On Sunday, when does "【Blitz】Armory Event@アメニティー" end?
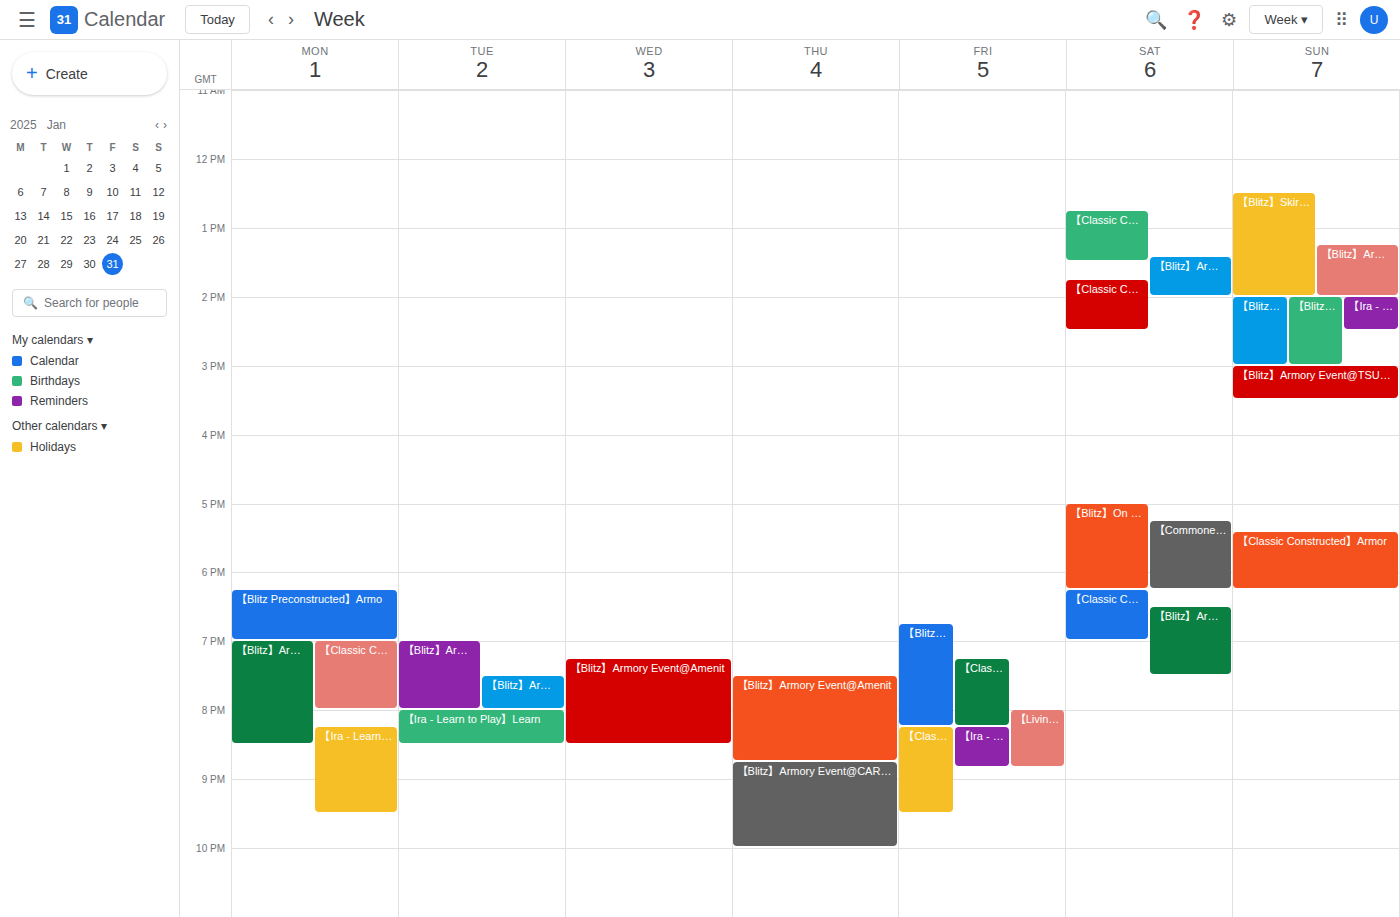
15:00